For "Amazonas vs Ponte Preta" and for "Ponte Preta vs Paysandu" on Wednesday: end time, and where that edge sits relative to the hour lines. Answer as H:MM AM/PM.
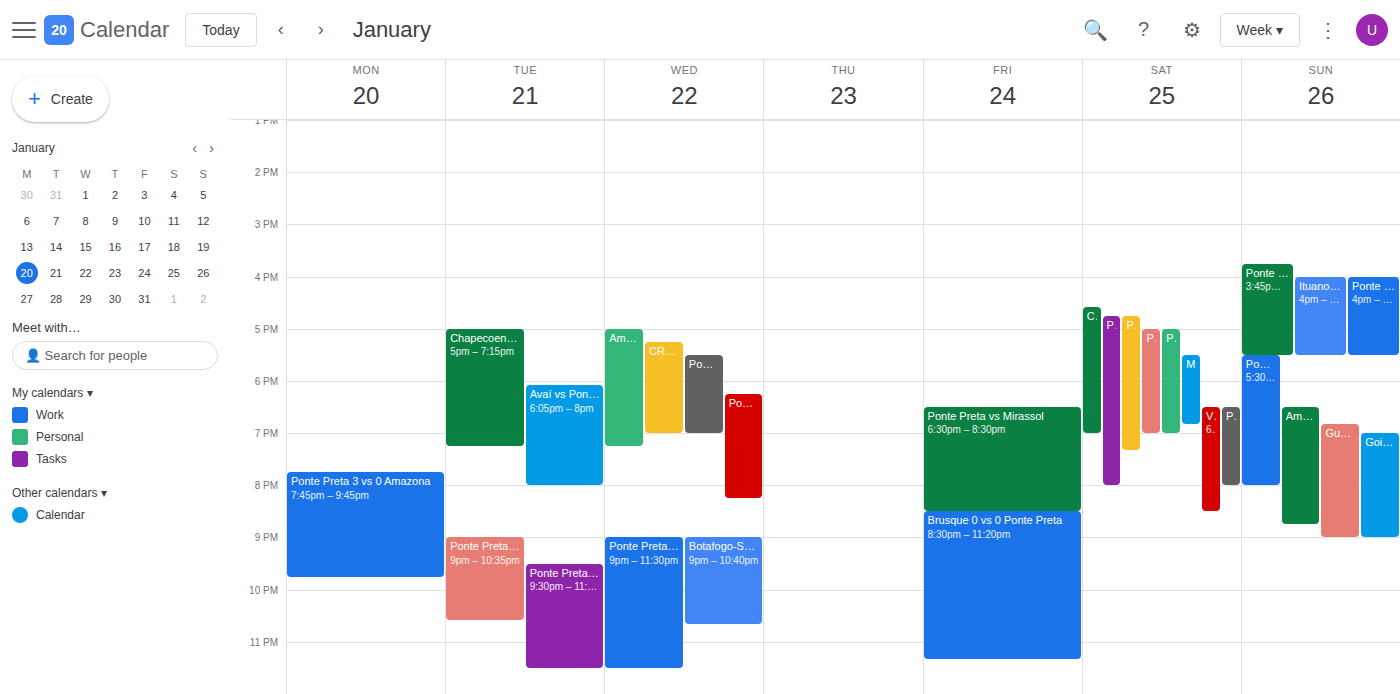
"Amazonas vs Ponte Preta": 7:15 PM, neither: a quarter of the way from the 7 PM line to the 8 PM line. "Ponte Preta vs Paysandu": 8:15 PM, neither: a quarter of the way from the 8 PM line to the 9 PM line.